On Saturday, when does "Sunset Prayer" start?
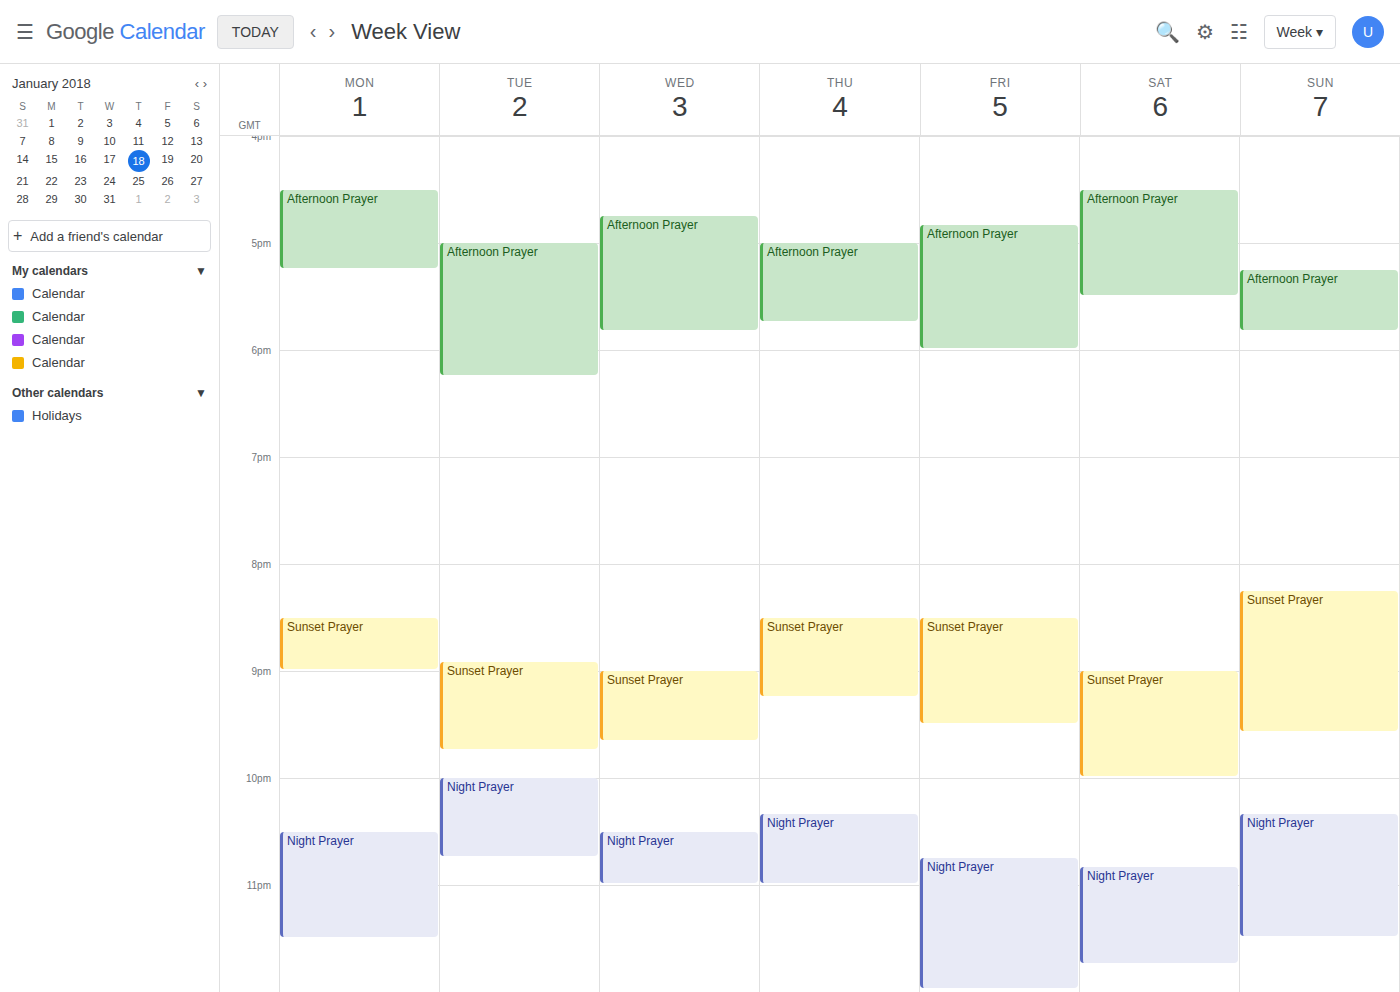
9:00 PM